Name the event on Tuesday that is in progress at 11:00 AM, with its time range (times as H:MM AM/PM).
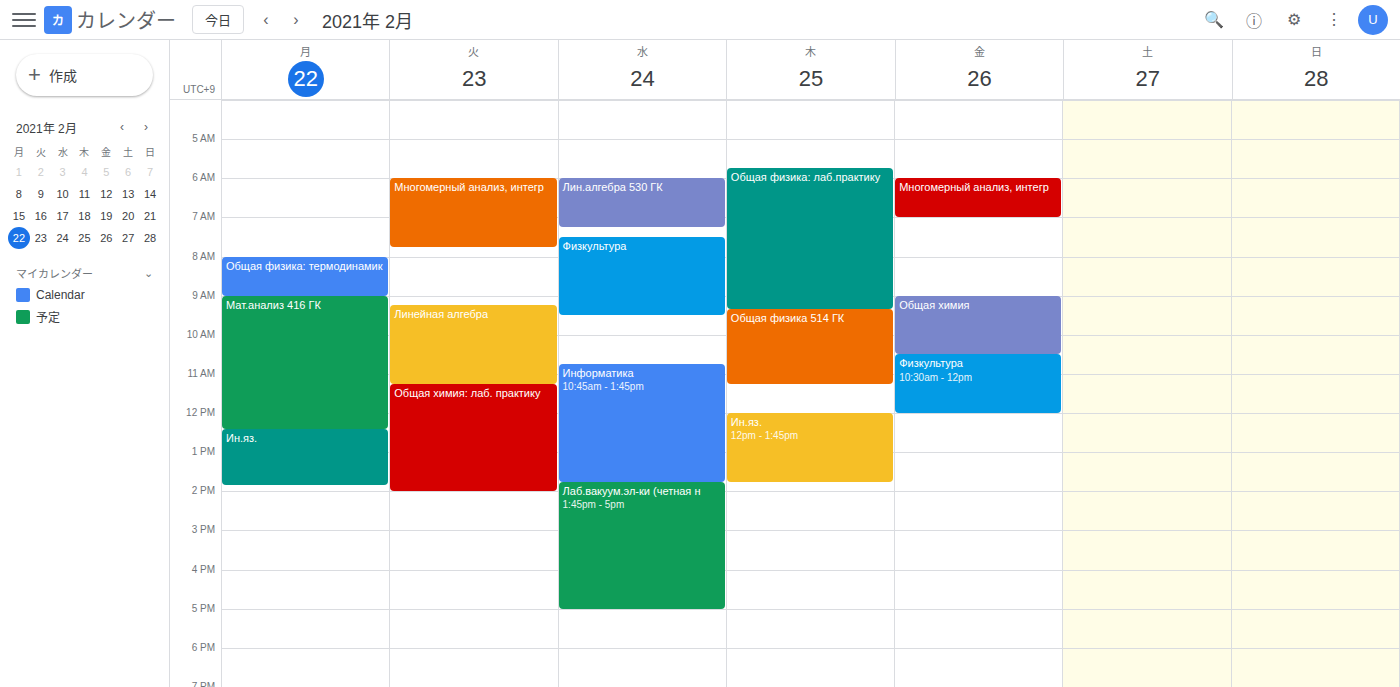
"Линейная алгебра", 9:15 AM to 11:15 AM